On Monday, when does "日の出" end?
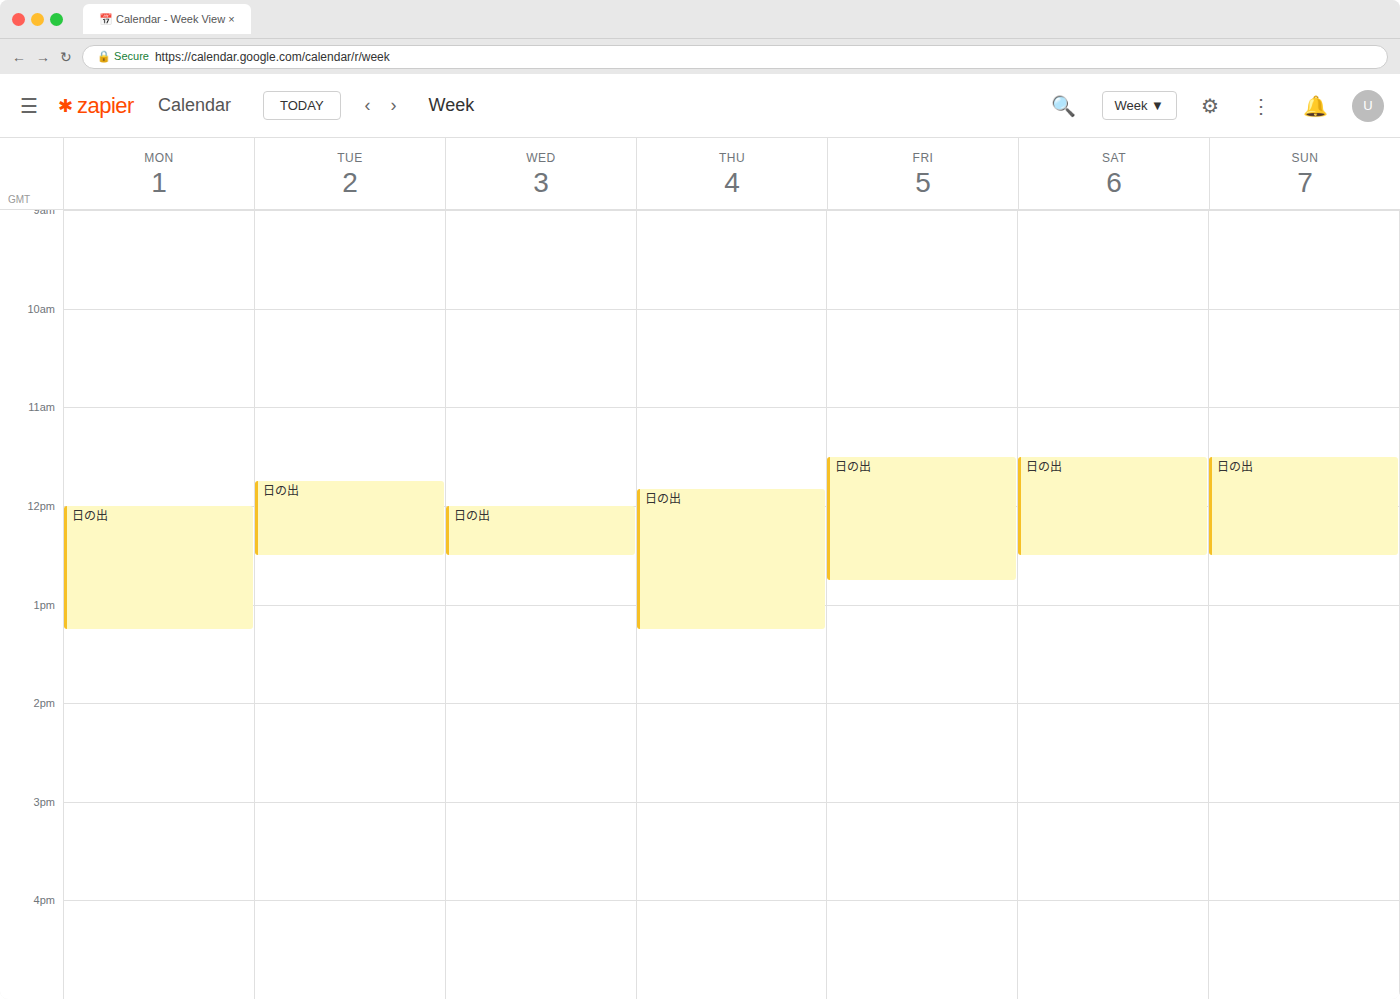
13:15